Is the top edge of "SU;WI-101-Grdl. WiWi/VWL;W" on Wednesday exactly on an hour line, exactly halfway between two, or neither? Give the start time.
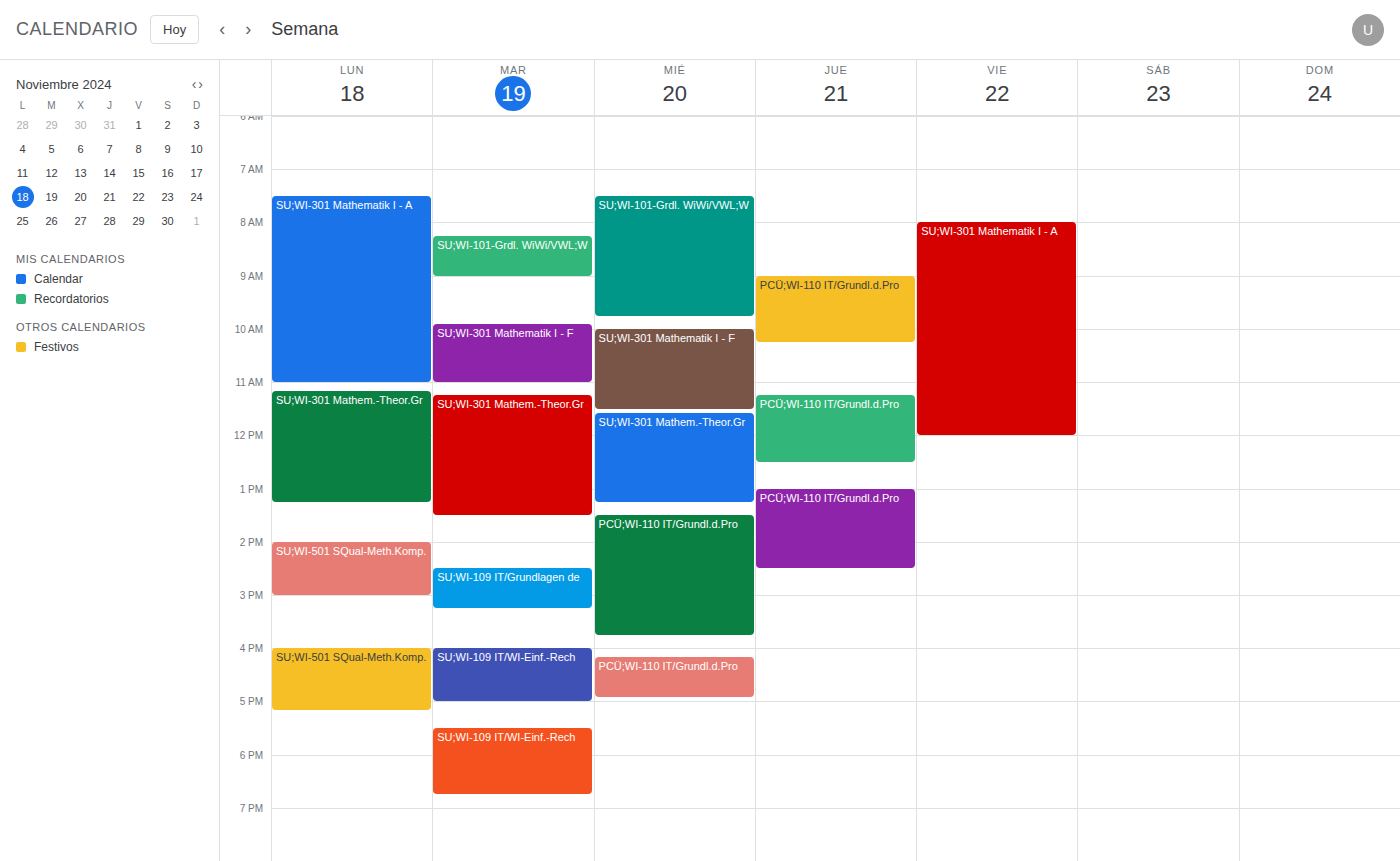
7:30 AM -- halfway between the 7 AM and 8 AM lines.